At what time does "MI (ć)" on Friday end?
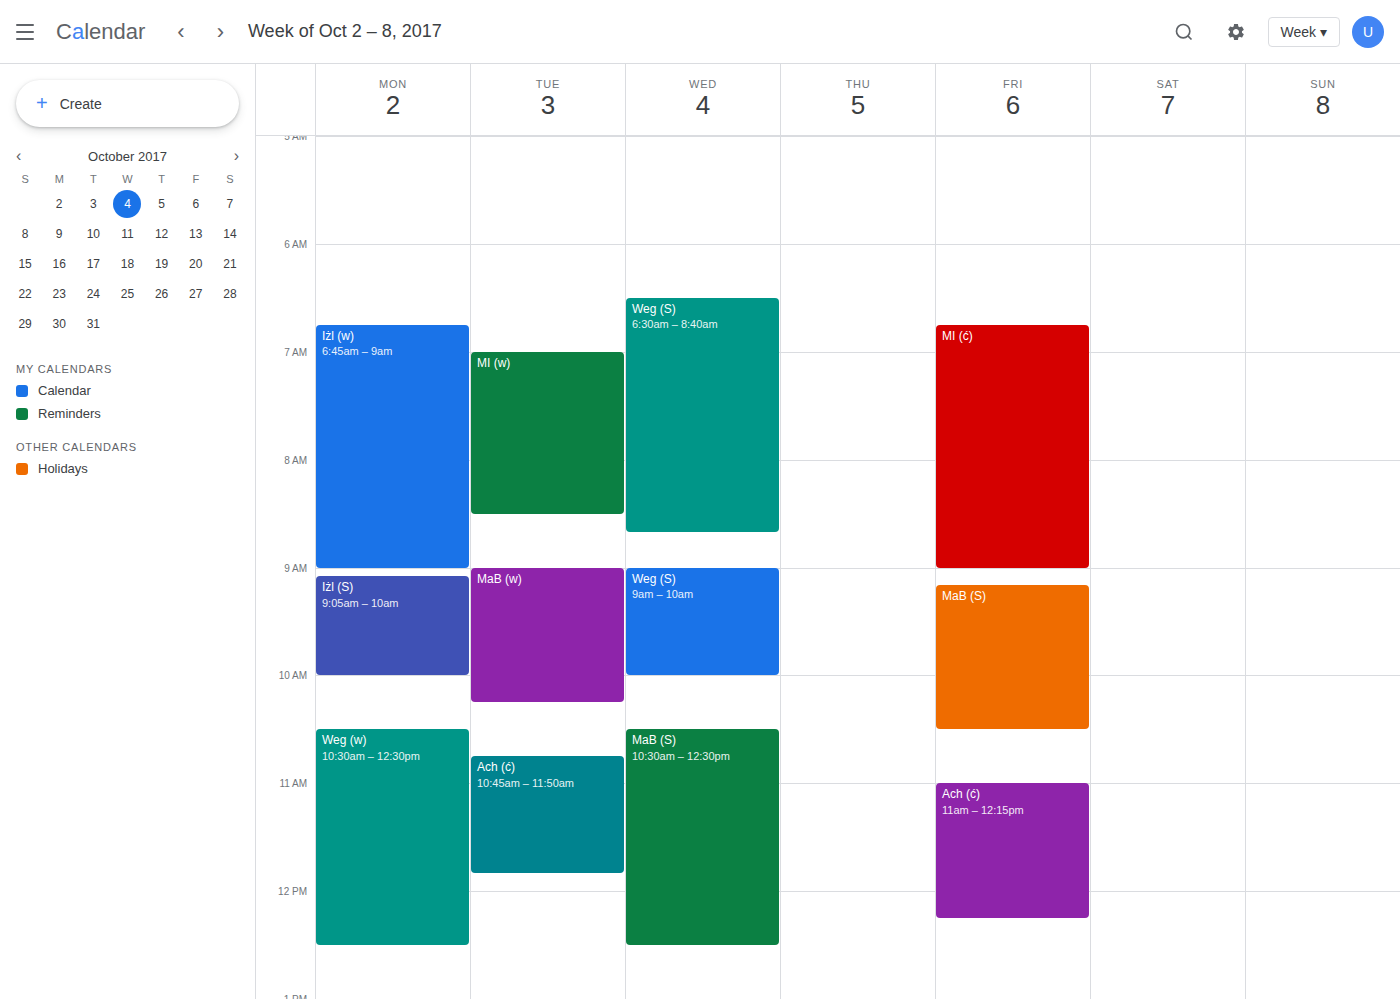
9:00 AM